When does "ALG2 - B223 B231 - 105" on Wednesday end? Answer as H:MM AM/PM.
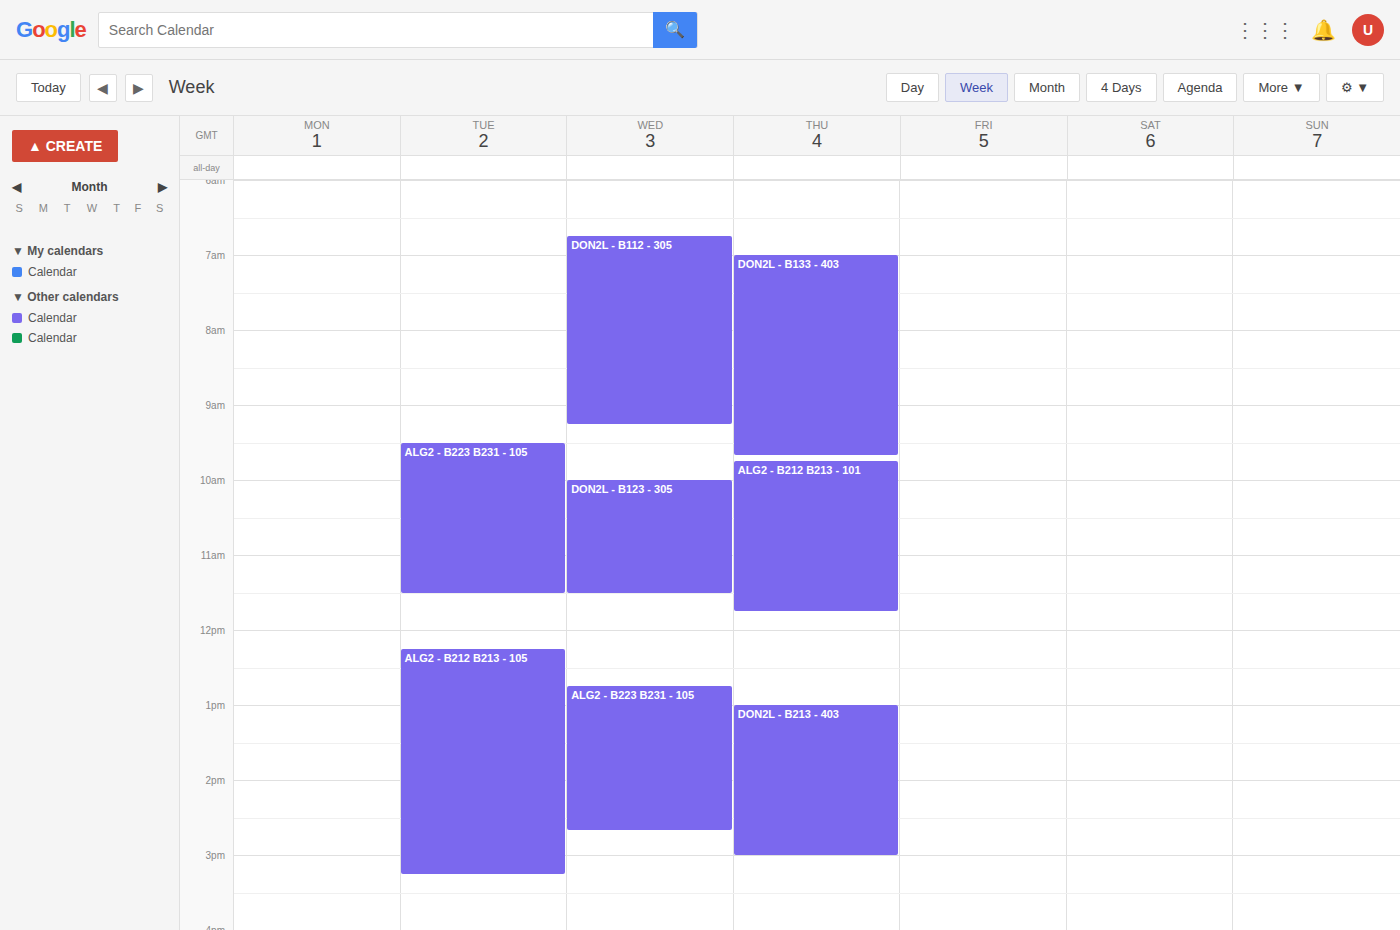
2:40 PM